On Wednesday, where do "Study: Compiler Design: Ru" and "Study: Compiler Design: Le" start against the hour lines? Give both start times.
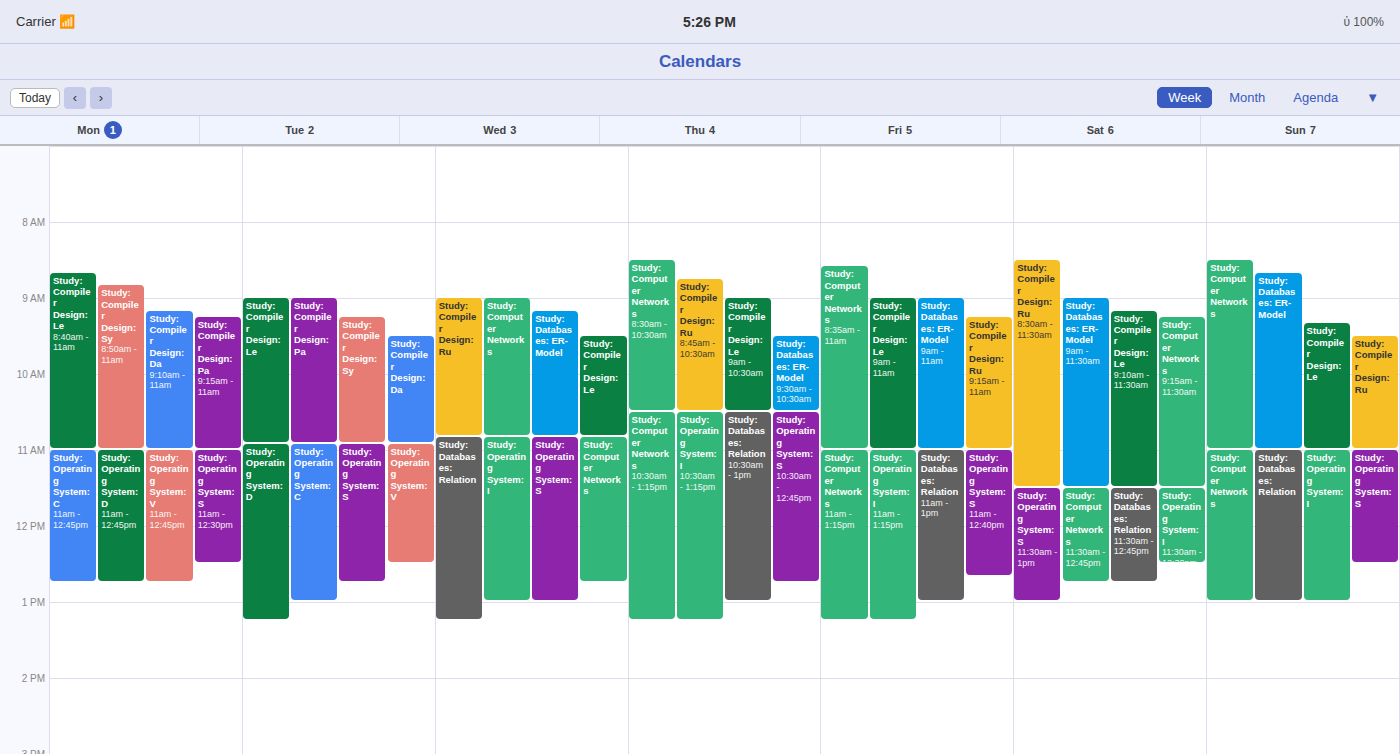
"Study: Compiler Design: Ru": 09:00, exactly on the 09:00 line. "Study: Compiler Design: Le": 09:30, halfway between the 09:00 and 10:00 lines.